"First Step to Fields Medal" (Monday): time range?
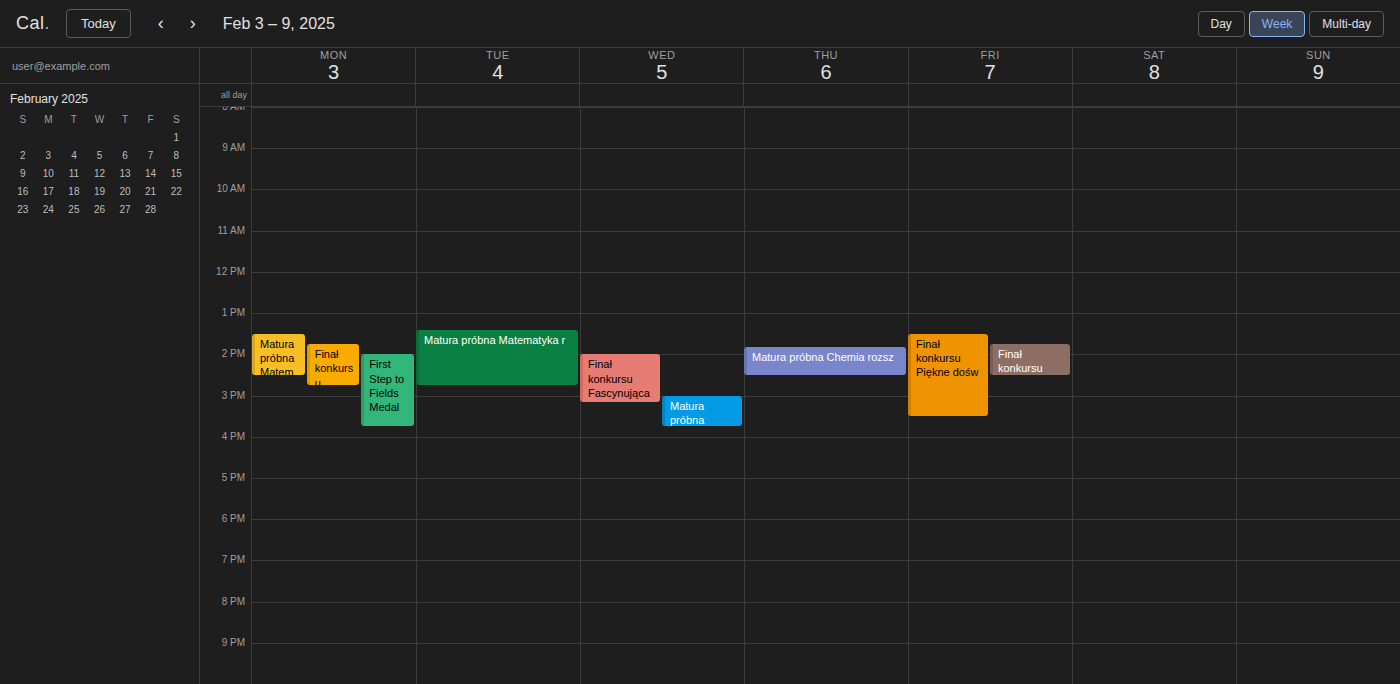
2:00 PM to 3:45 PM